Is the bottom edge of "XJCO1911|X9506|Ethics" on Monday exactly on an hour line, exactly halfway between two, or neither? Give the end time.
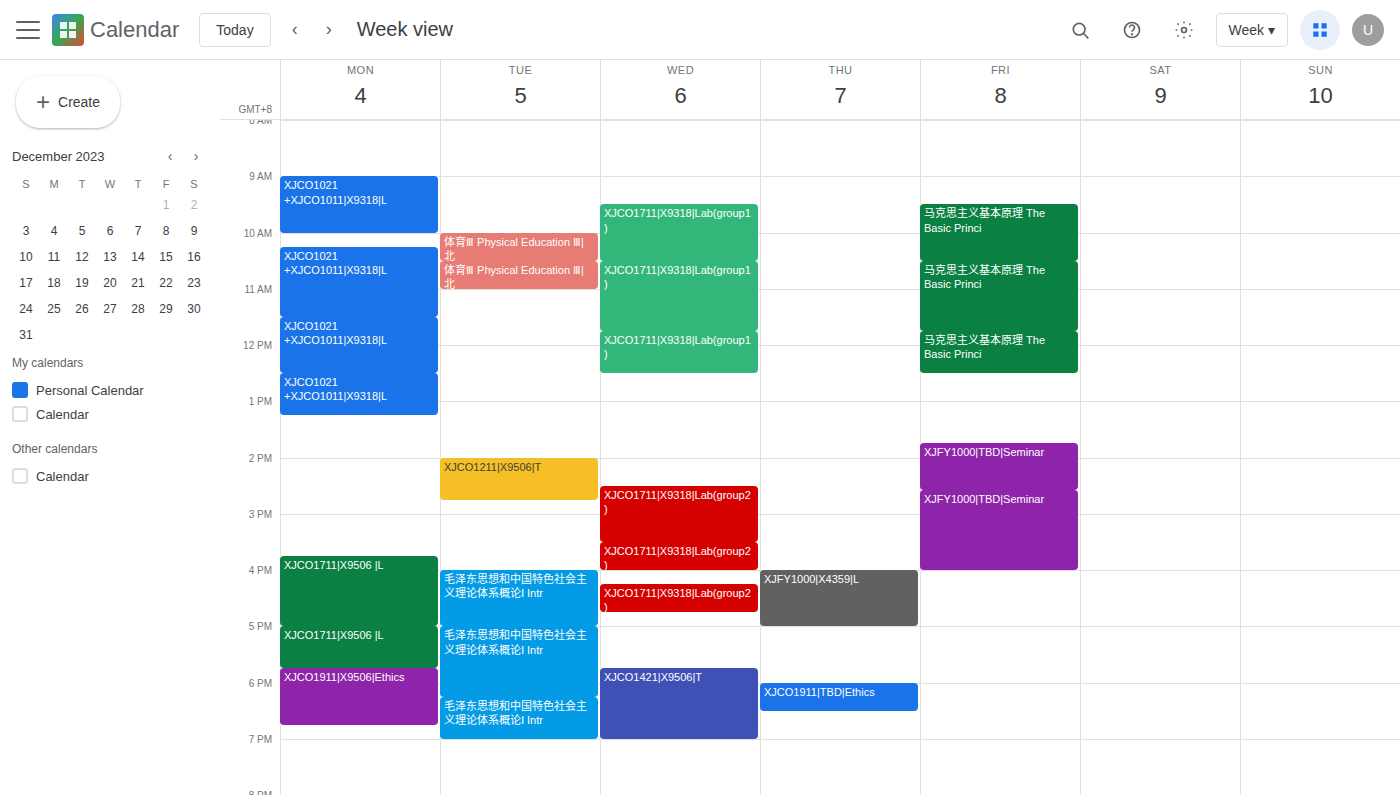
6:45 PM -- neither: three quarters of the way from the 6 PM line to the 7 PM line.